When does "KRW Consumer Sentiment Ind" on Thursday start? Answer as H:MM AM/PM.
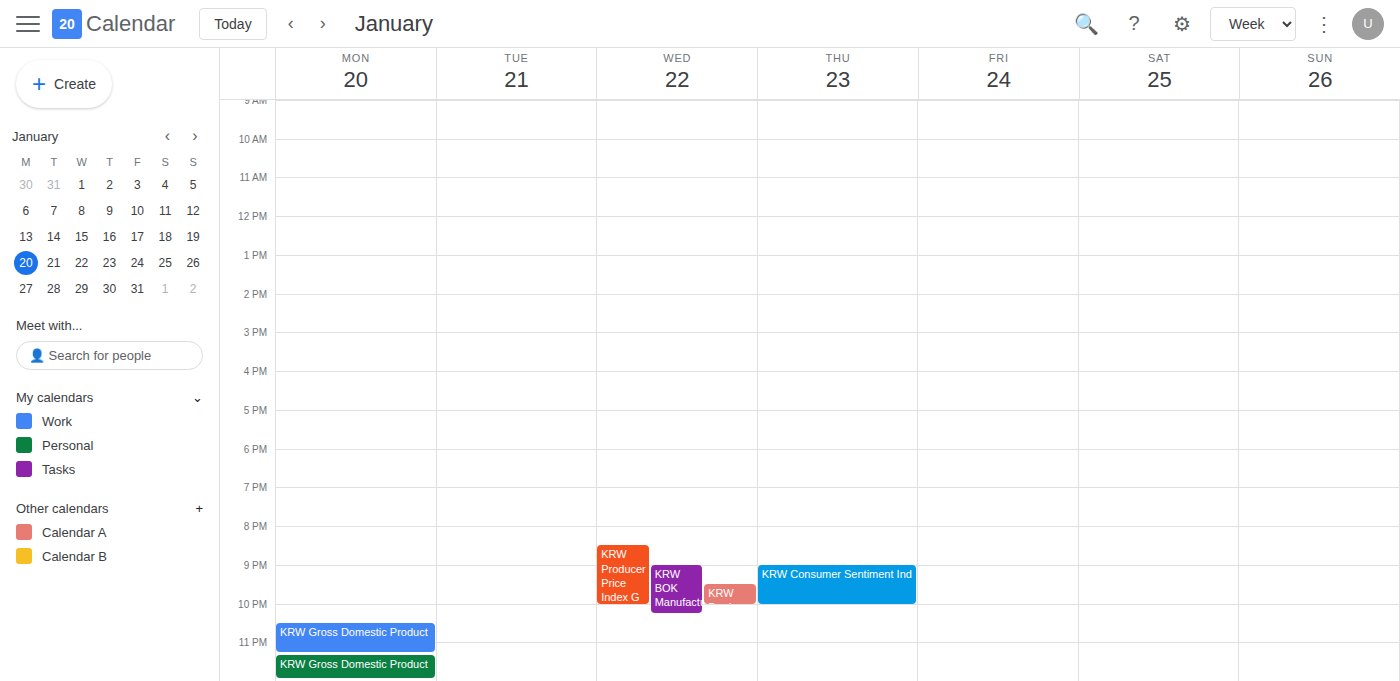
9:00 PM